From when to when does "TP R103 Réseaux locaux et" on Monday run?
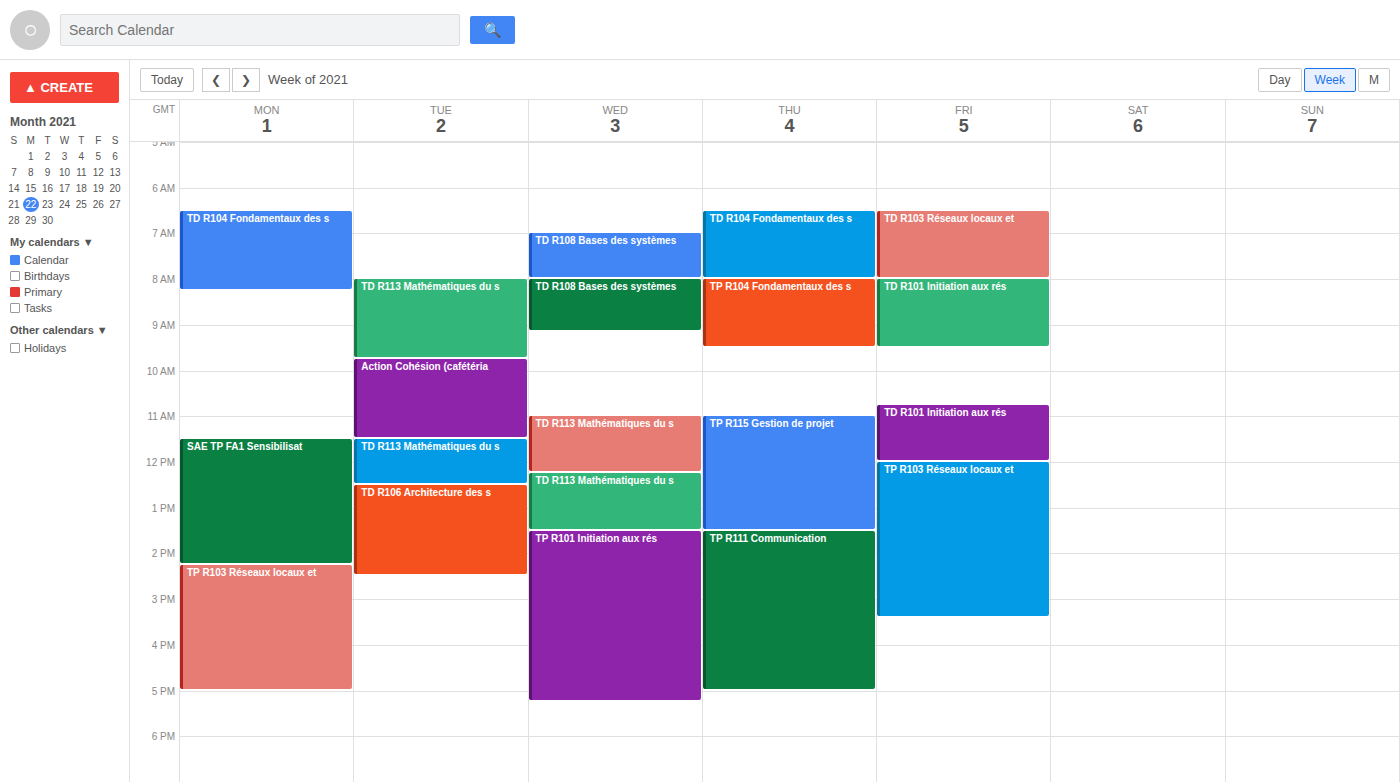
2:15 PM to 5:00 PM